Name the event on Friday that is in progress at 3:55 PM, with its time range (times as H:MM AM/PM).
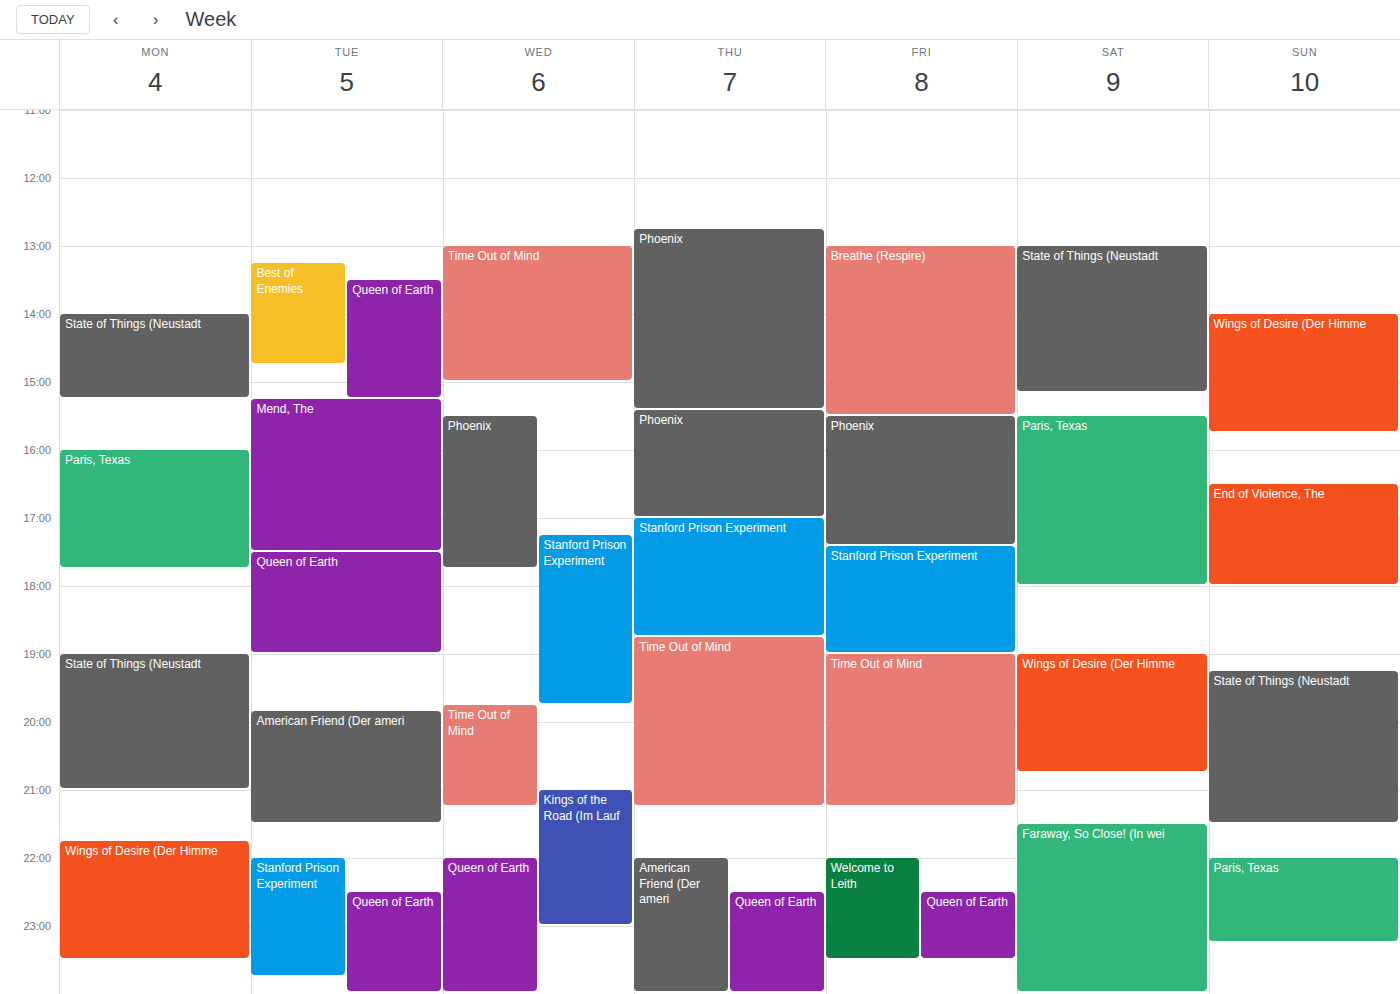
"Phoenix", 3:30 PM to 5:25 PM